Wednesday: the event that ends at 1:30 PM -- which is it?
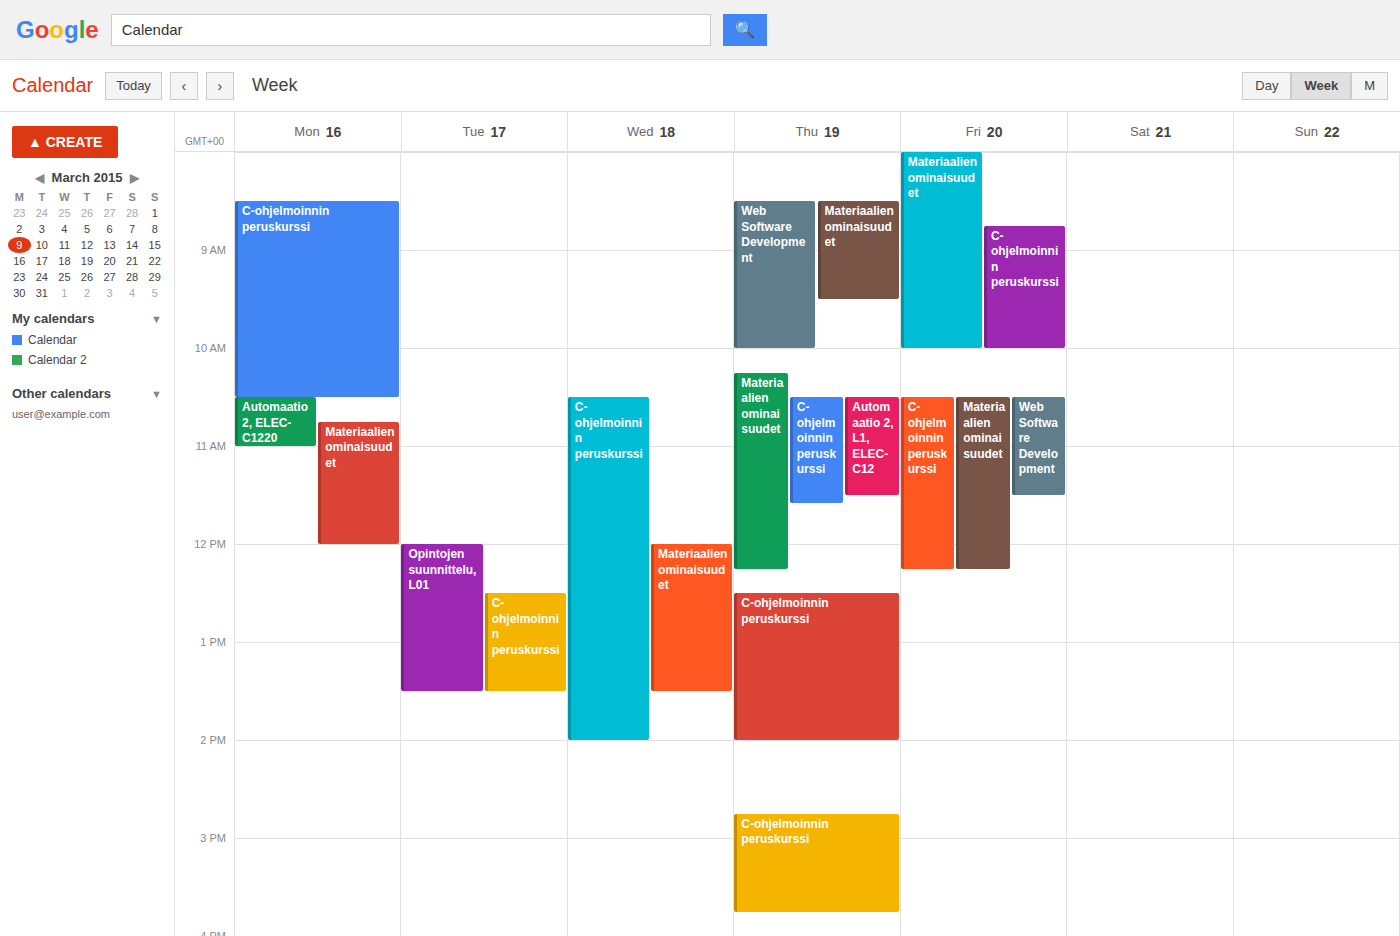
"Materiaalien ominaisuudet"